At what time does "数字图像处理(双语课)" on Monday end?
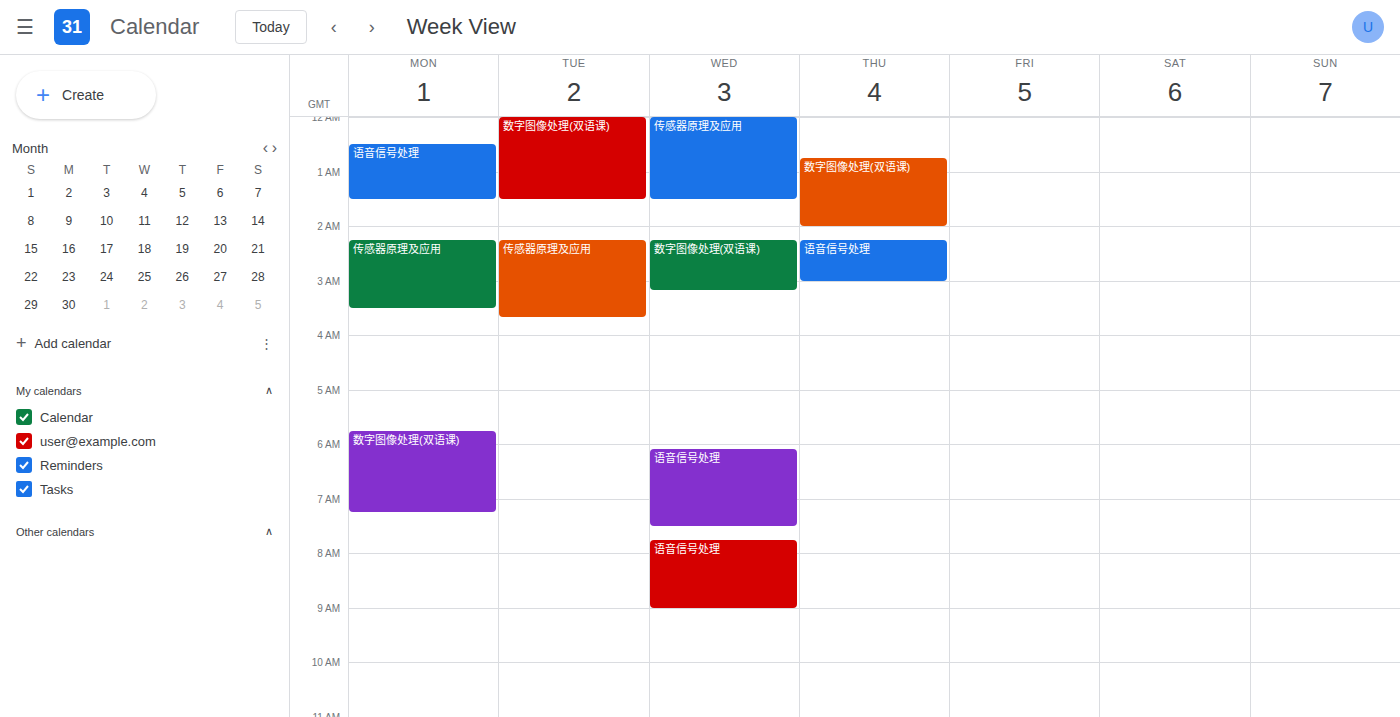
7:15 AM